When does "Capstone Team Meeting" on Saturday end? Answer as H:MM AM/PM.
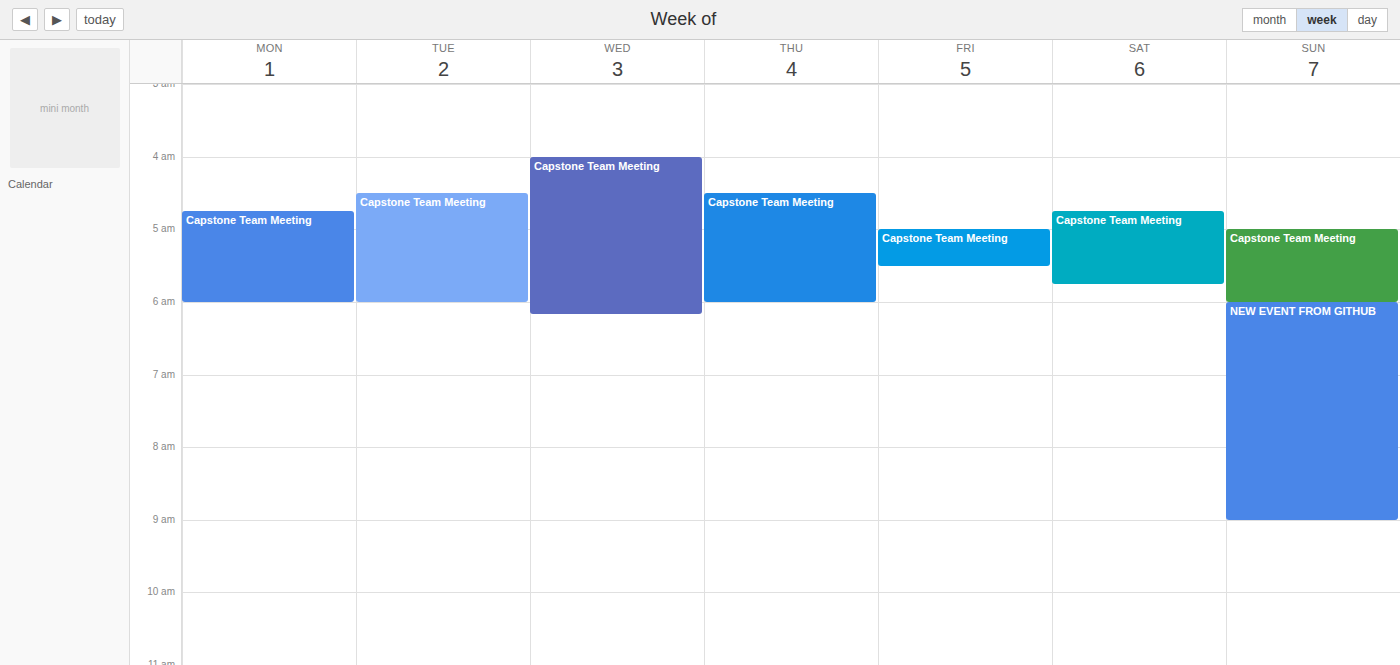
5:45 AM